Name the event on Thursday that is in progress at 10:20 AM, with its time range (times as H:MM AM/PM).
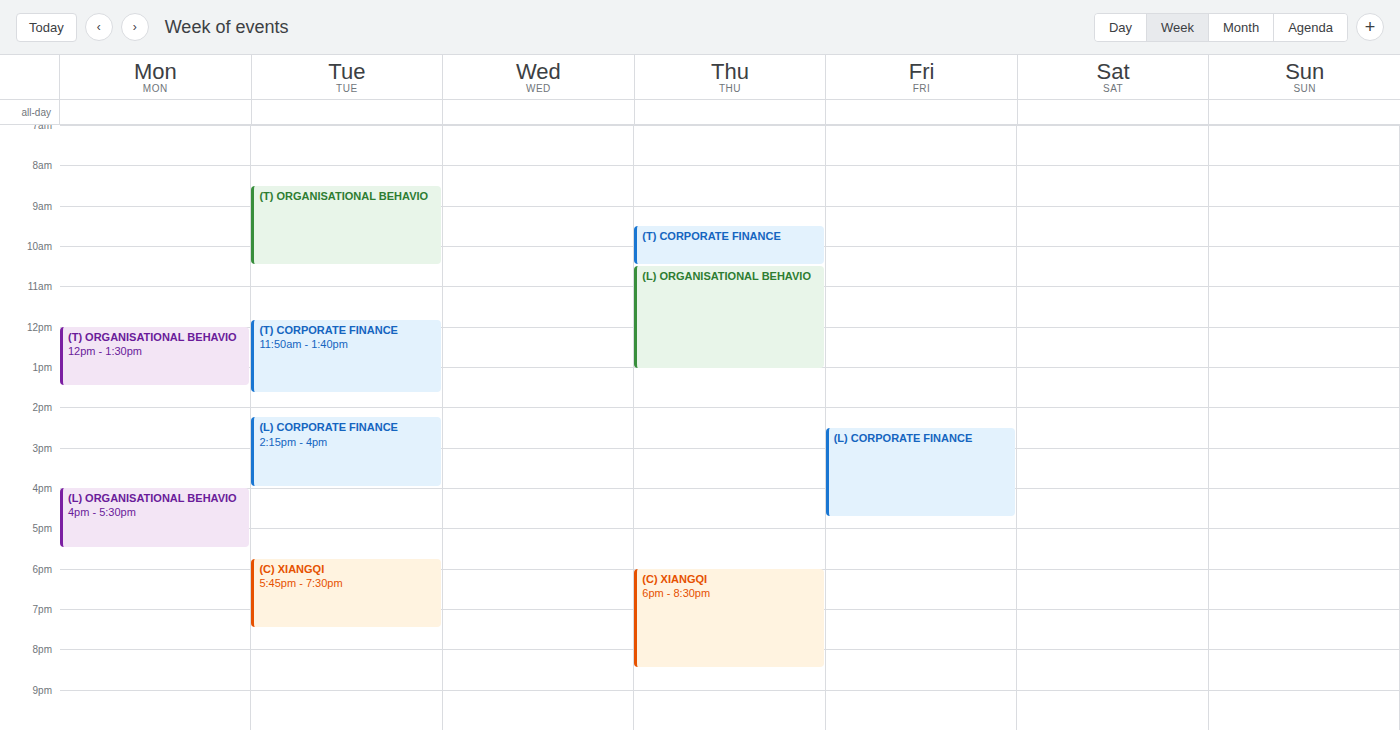
"(T) CORPORATE FINANCE", 9:30 AM to 10:30 AM